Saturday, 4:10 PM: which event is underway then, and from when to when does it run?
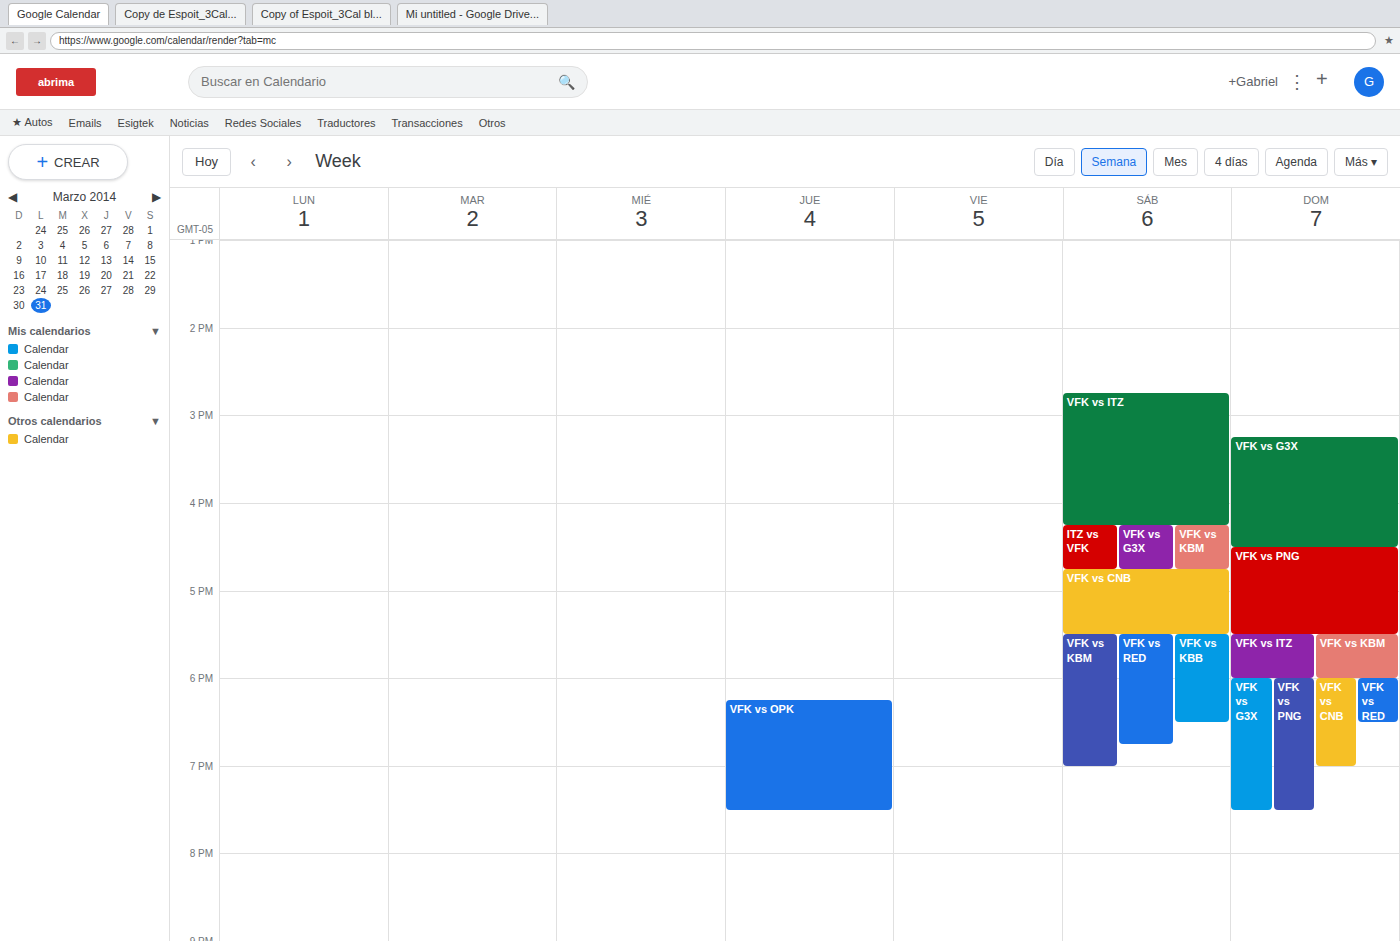
"VFK vs ITZ", 2:45 PM to 4:15 PM